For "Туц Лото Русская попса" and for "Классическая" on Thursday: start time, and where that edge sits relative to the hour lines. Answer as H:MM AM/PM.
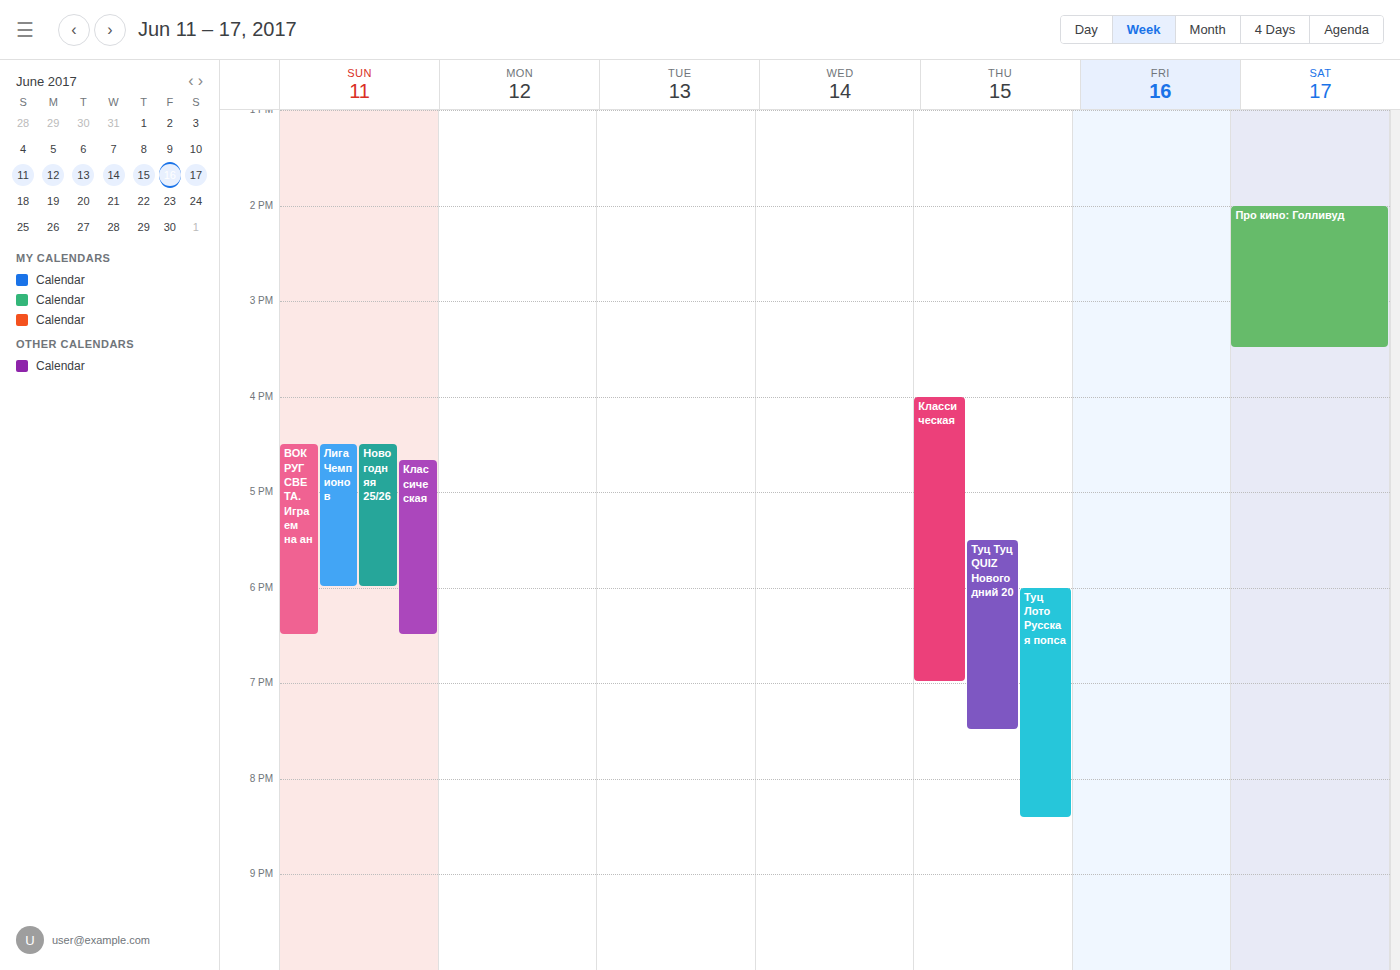
"Туц Лото Русская попса": 6:00 PM, exactly on the 6 PM line. "Классическая": 4:00 PM, exactly on the 4 PM line.